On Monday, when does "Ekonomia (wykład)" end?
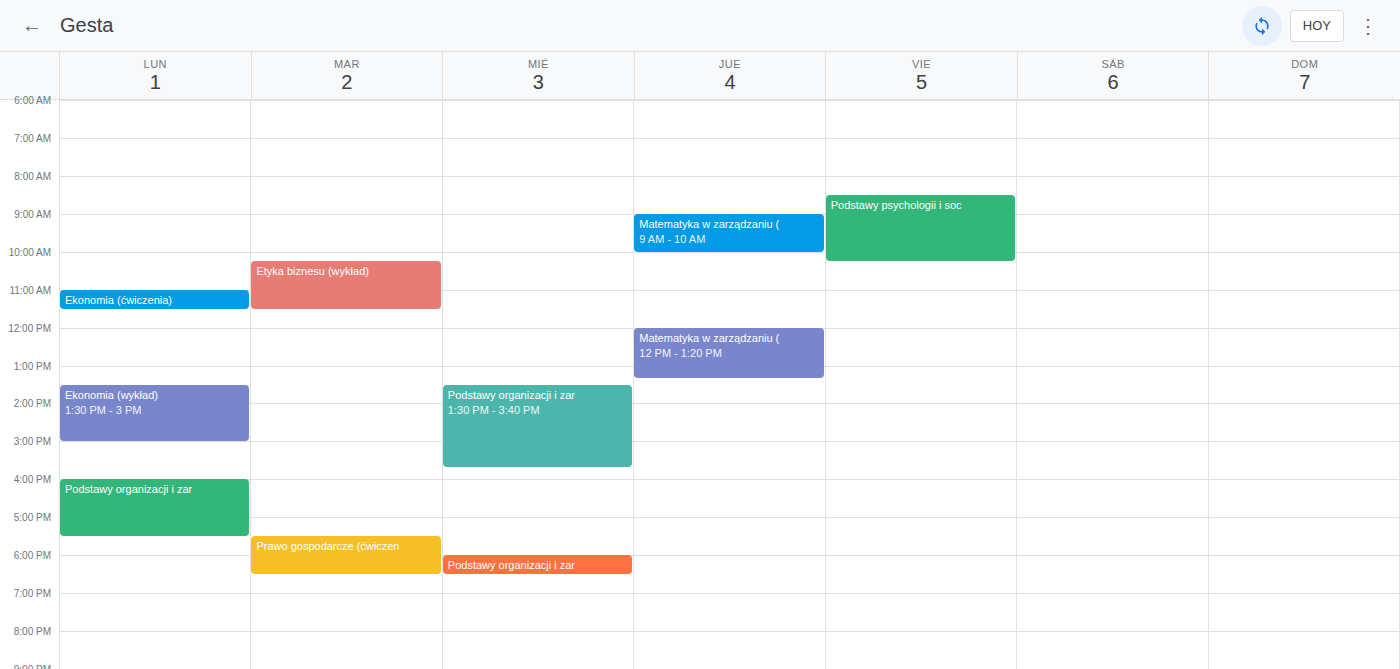
3:00 PM